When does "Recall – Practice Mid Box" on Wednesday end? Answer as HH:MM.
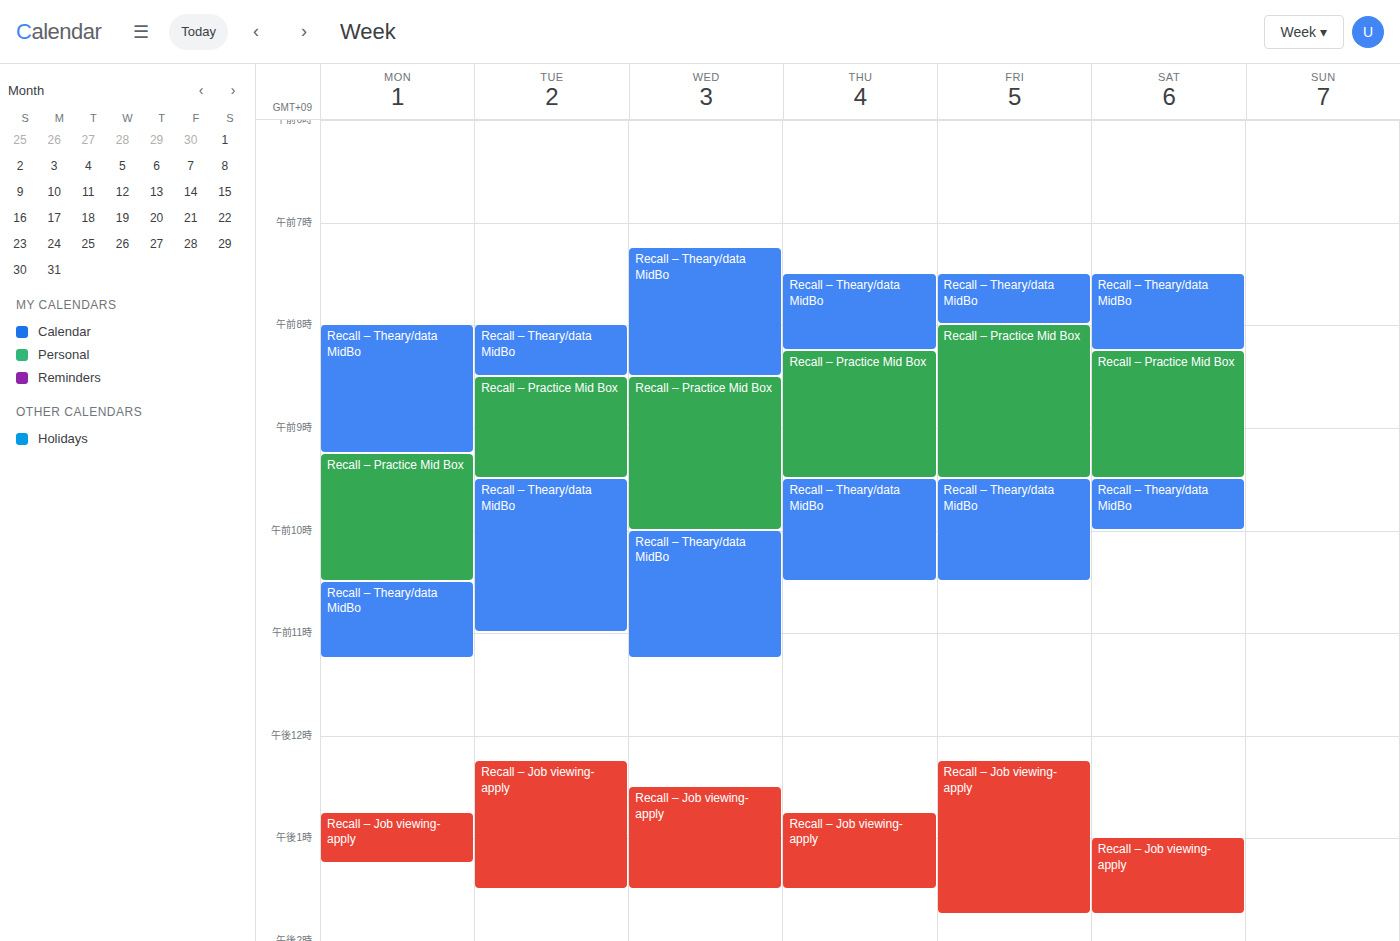
10:00